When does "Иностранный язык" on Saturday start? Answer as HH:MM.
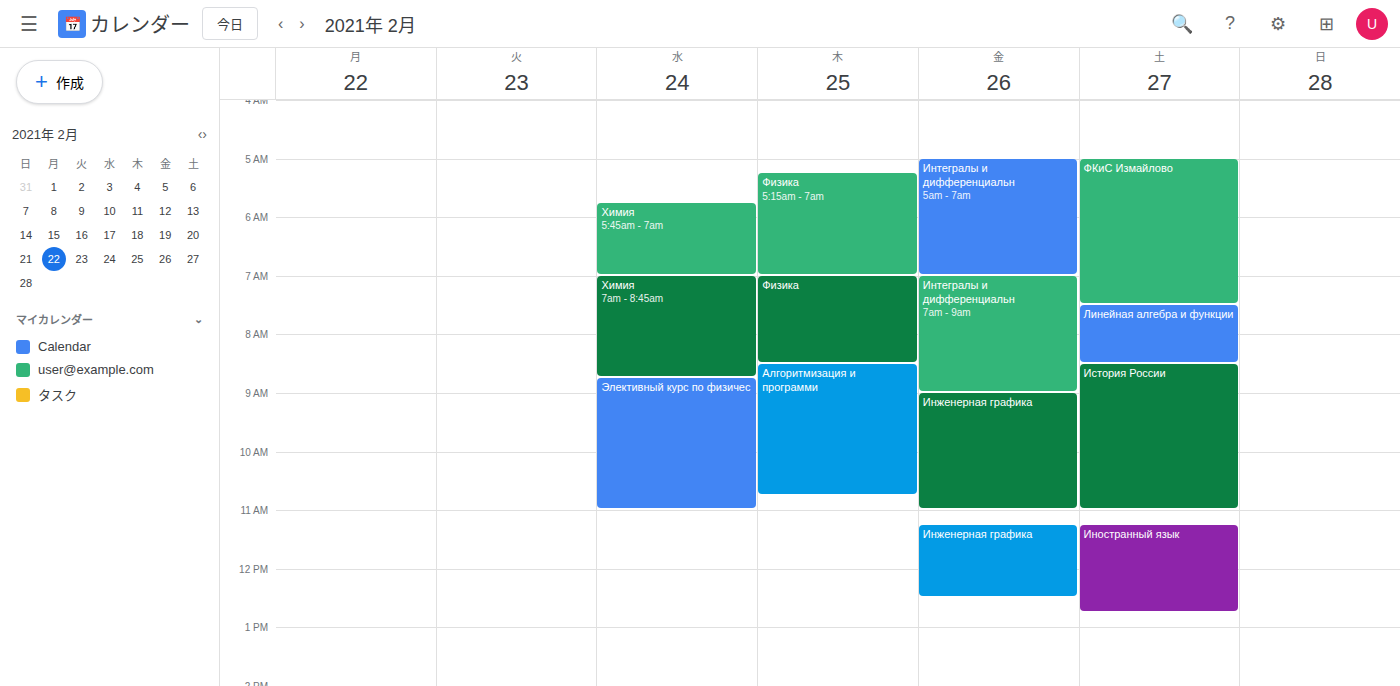
11:15